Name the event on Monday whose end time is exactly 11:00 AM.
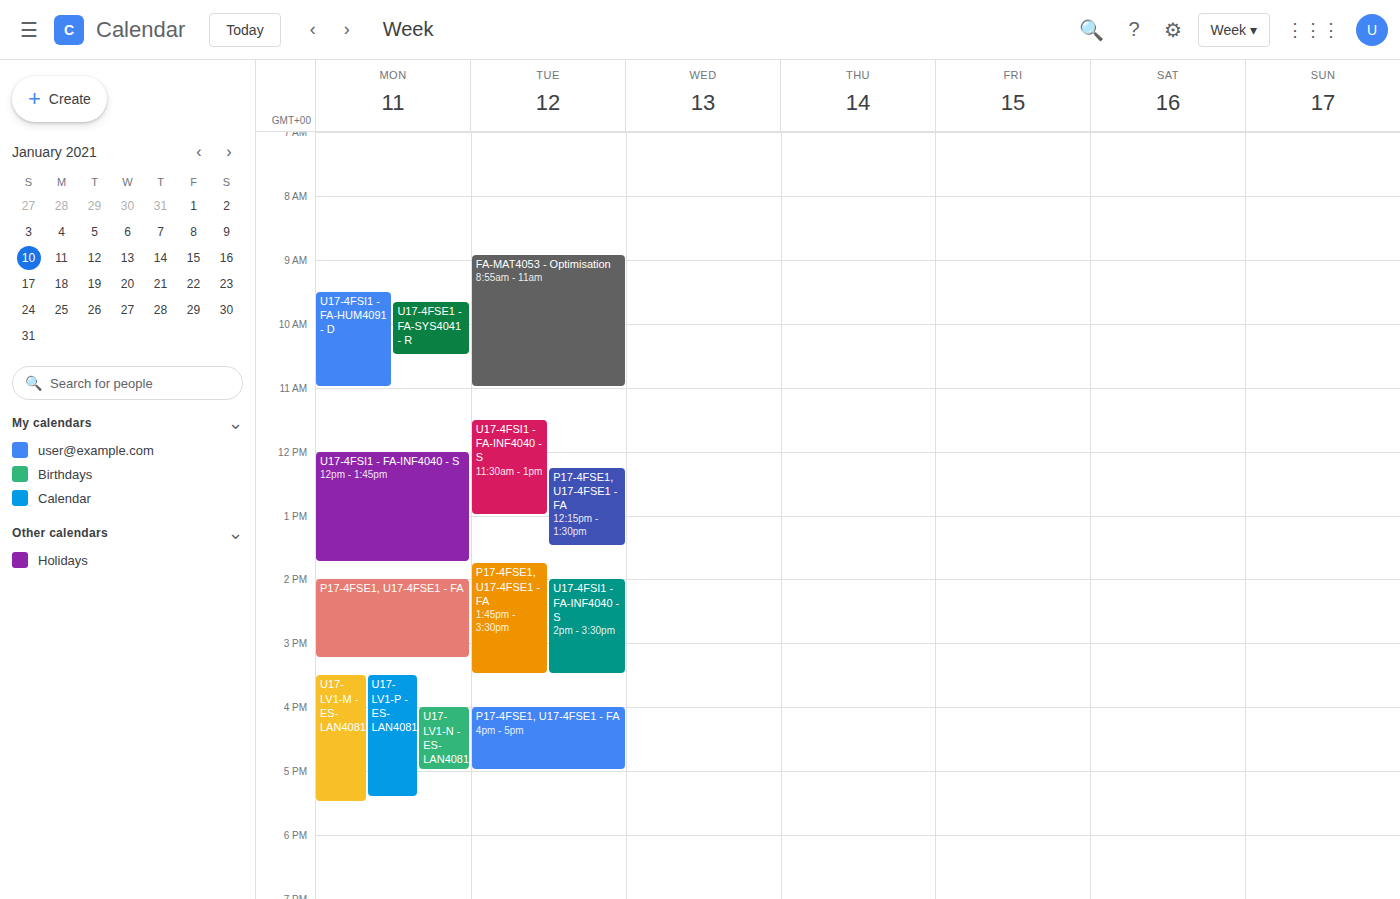
"U17-4FSI1 - FA-HUM4091 - D"